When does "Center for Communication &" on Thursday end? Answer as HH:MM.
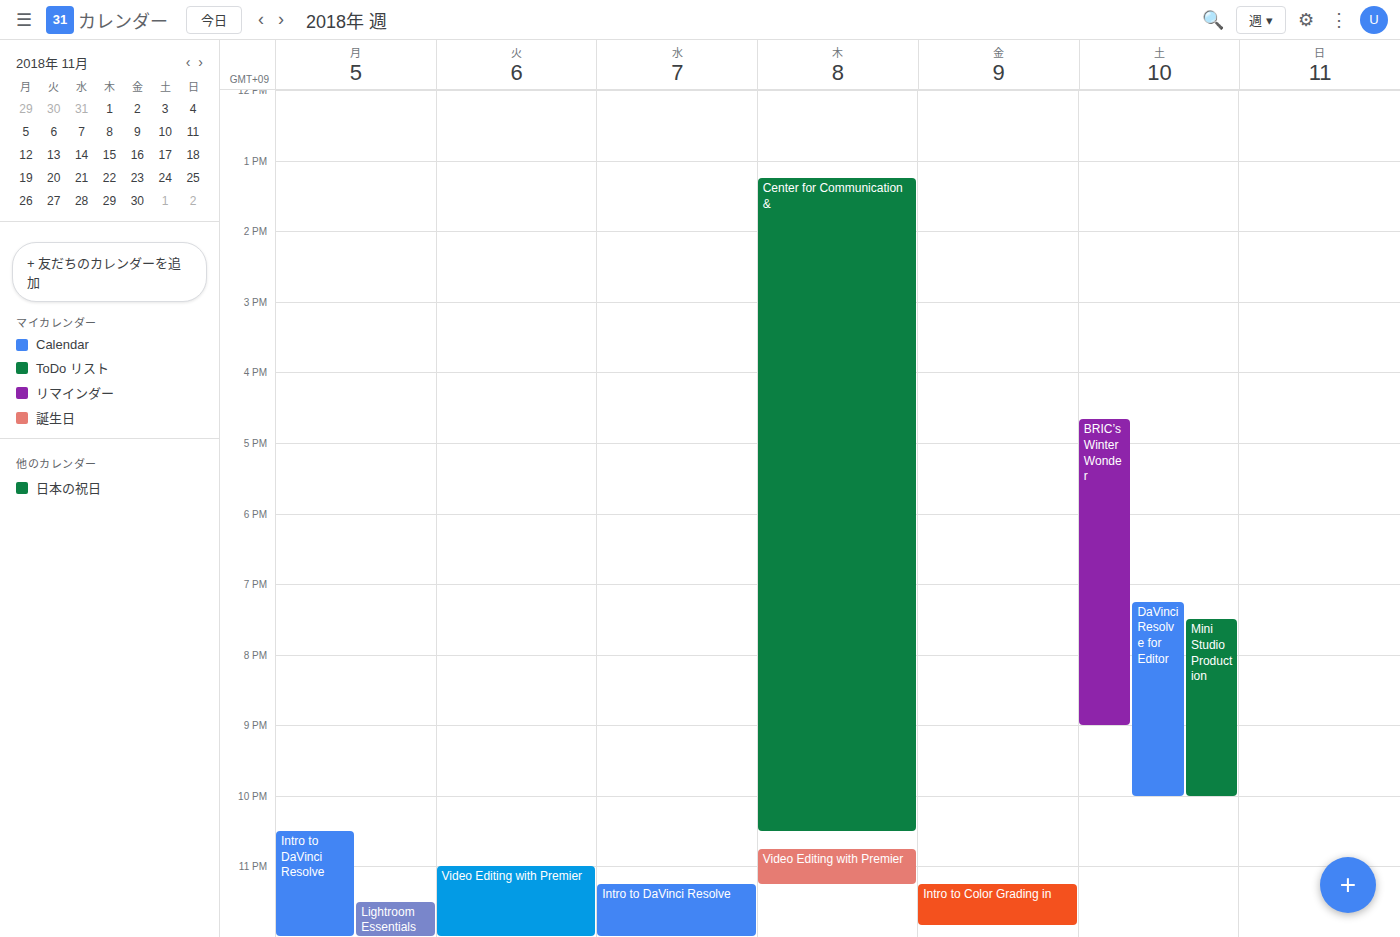
22:30